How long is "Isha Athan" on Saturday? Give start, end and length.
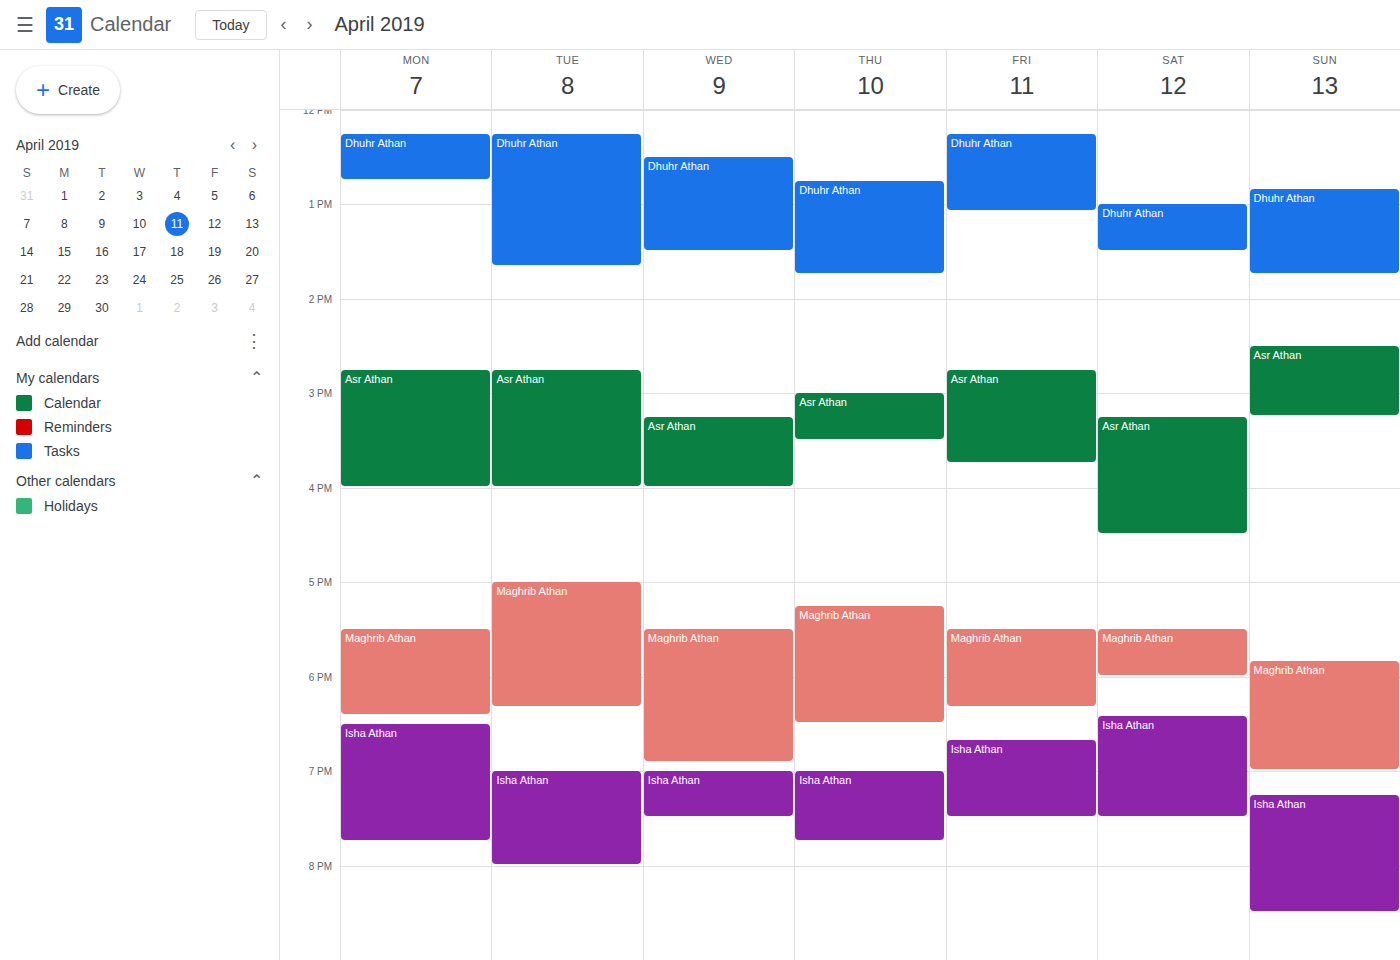
6:25 PM to 7:30 PM, 1 hour 5 minutes